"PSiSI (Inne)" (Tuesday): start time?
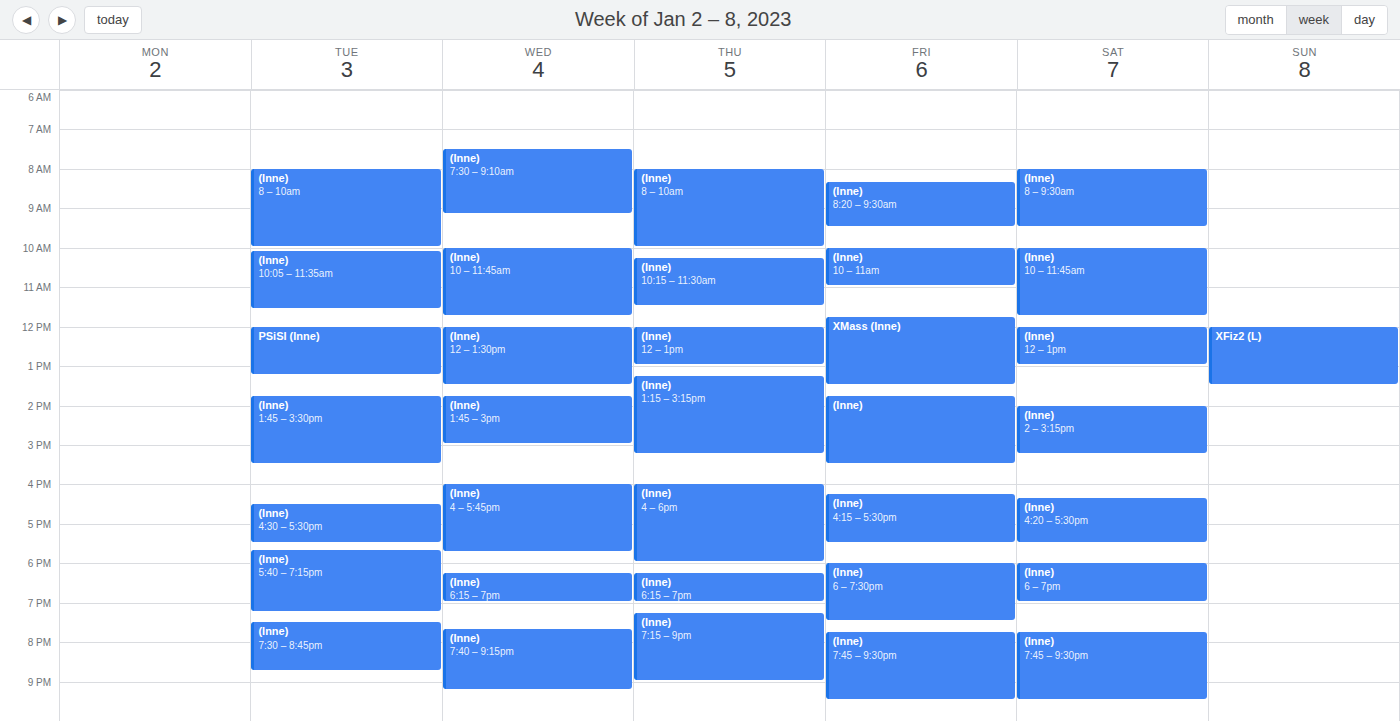
12:00 PM